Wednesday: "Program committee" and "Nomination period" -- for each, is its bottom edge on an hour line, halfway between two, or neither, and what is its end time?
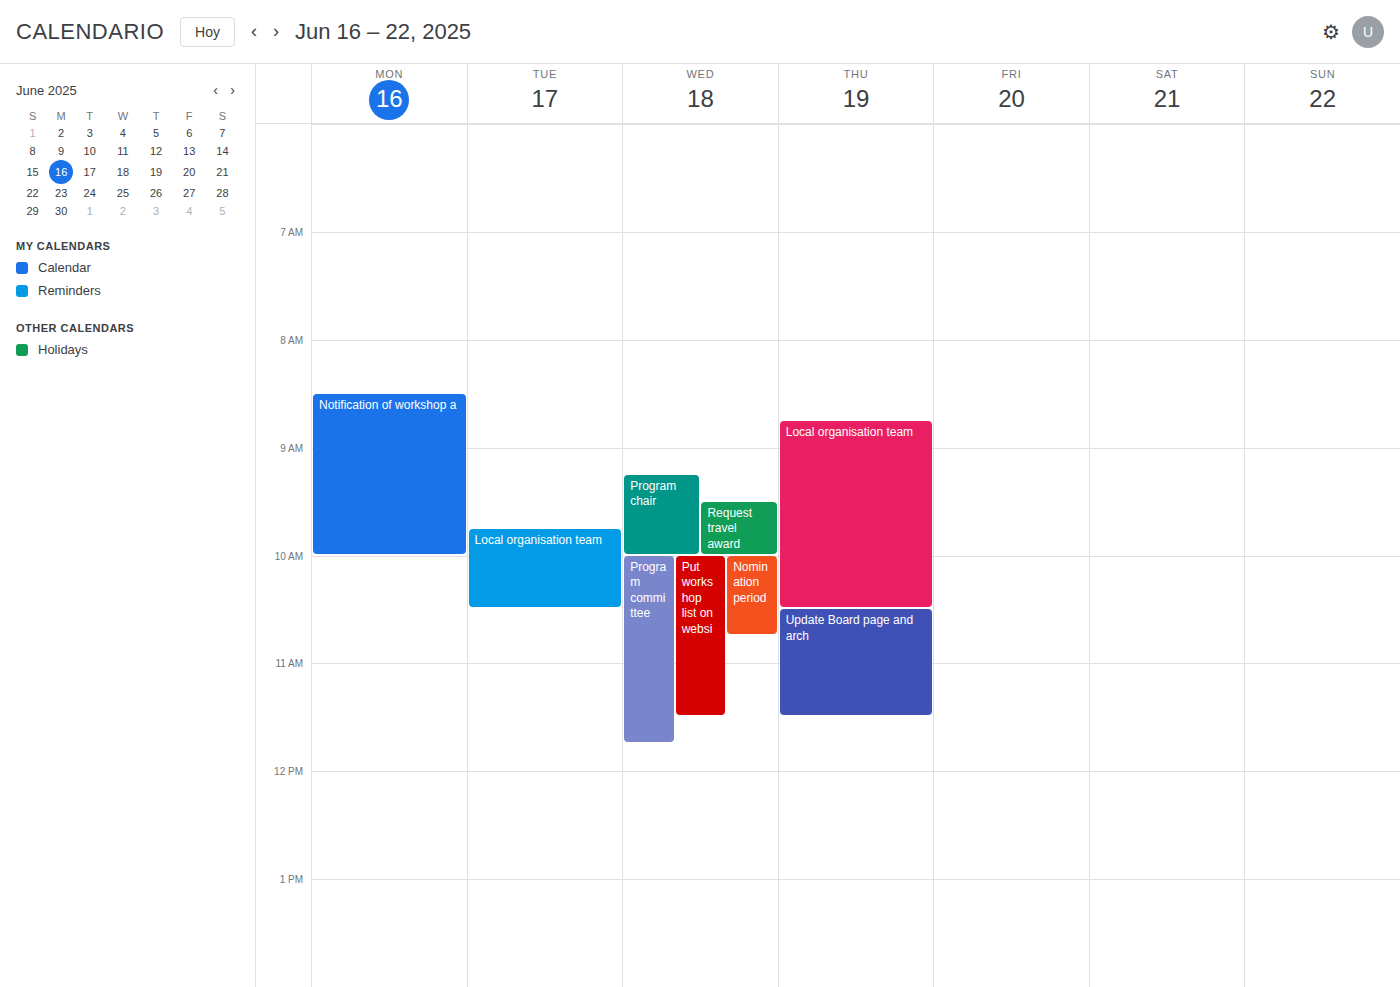
"Program committee": 11:45 AM, neither: three quarters of the way from the 11 AM line to the 12 PM line. "Nomination period": 10:45 AM, neither: three quarters of the way from the 10 AM line to the 11 AM line.